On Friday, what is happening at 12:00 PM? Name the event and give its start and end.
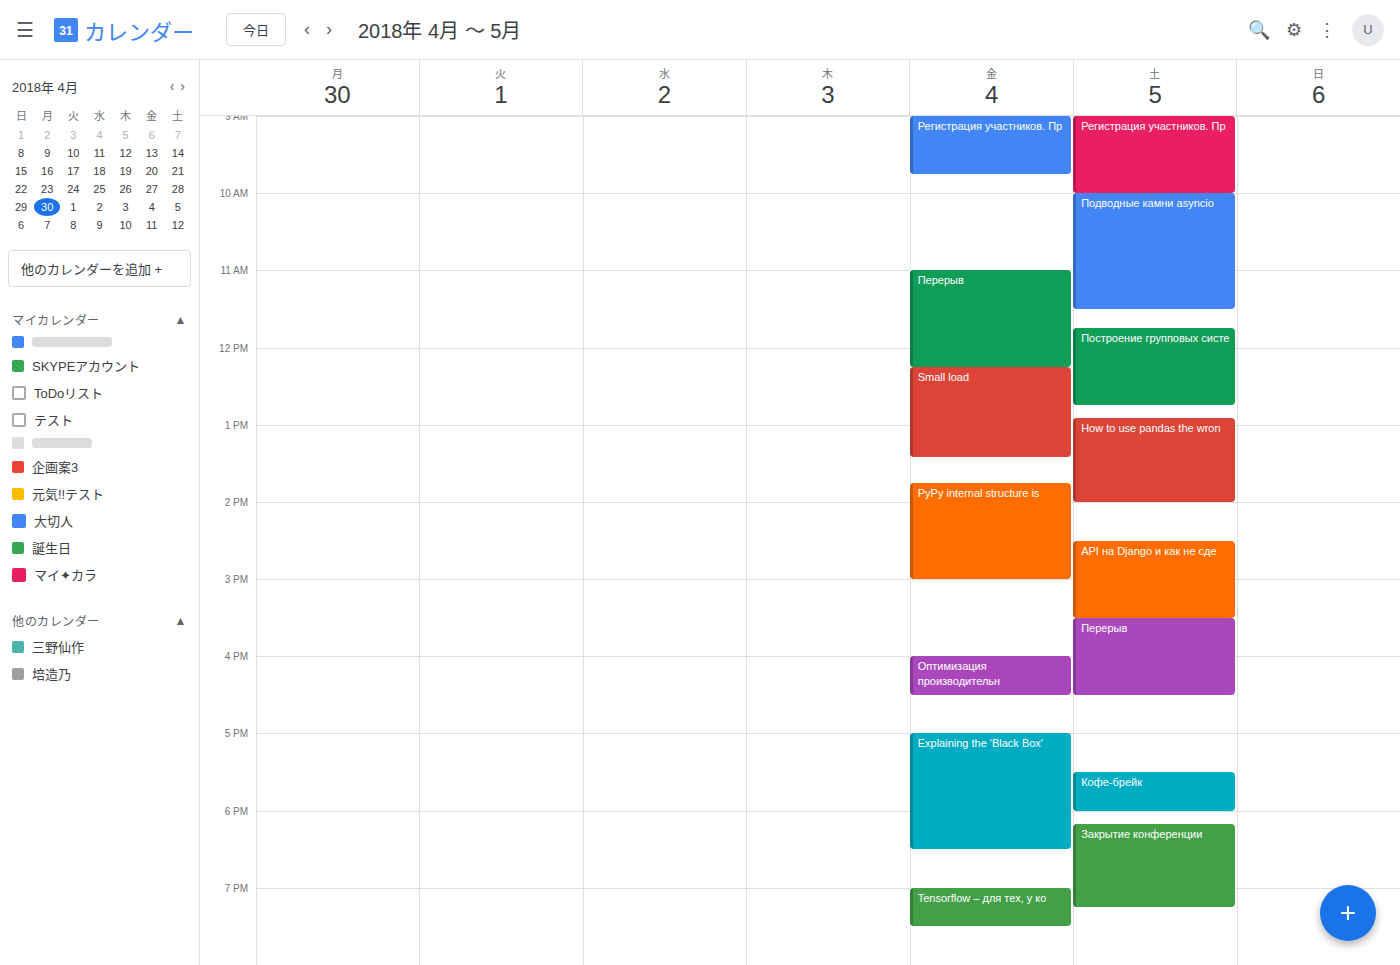
"Перерыв", 11:00 AM to 12:15 PM